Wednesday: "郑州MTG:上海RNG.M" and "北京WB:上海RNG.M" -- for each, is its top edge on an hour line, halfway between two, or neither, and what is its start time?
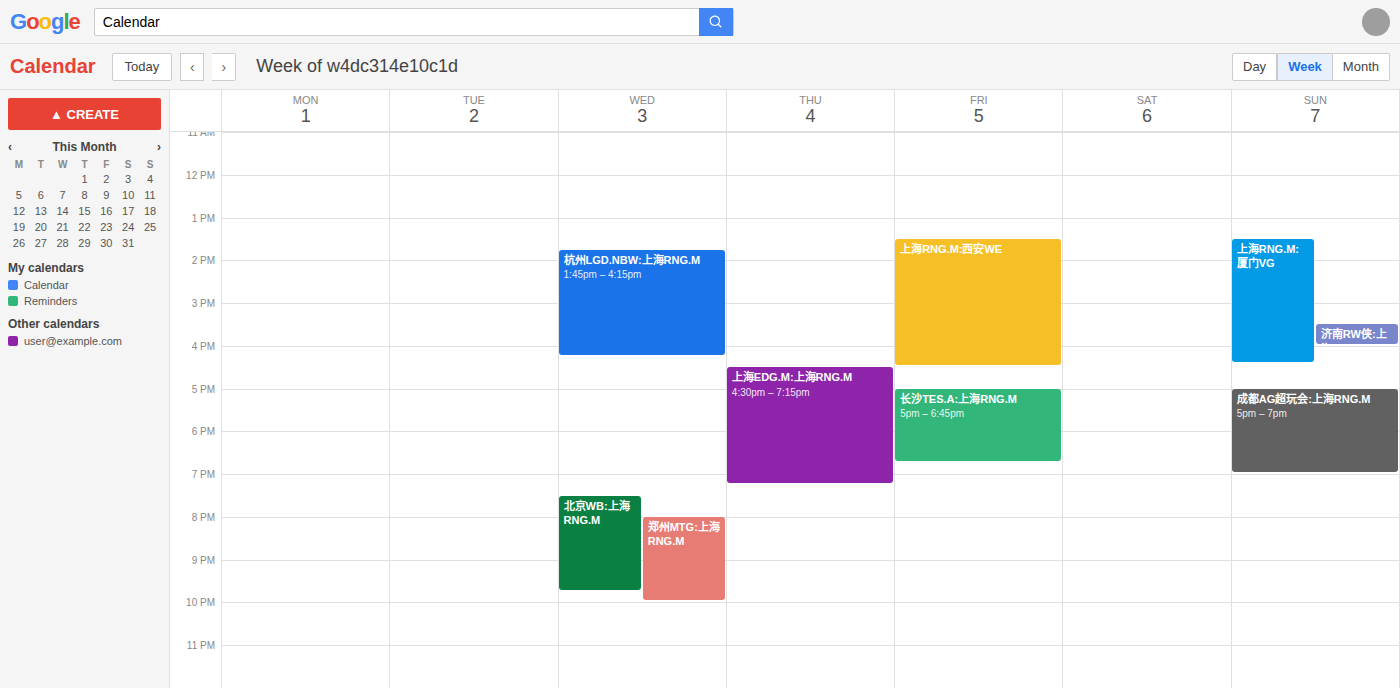
"郑州MTG:上海RNG.M": 8:00 PM, exactly on the 8 PM line. "北京WB:上海RNG.M": 7:30 PM, halfway between the 7 PM and 8 PM lines.